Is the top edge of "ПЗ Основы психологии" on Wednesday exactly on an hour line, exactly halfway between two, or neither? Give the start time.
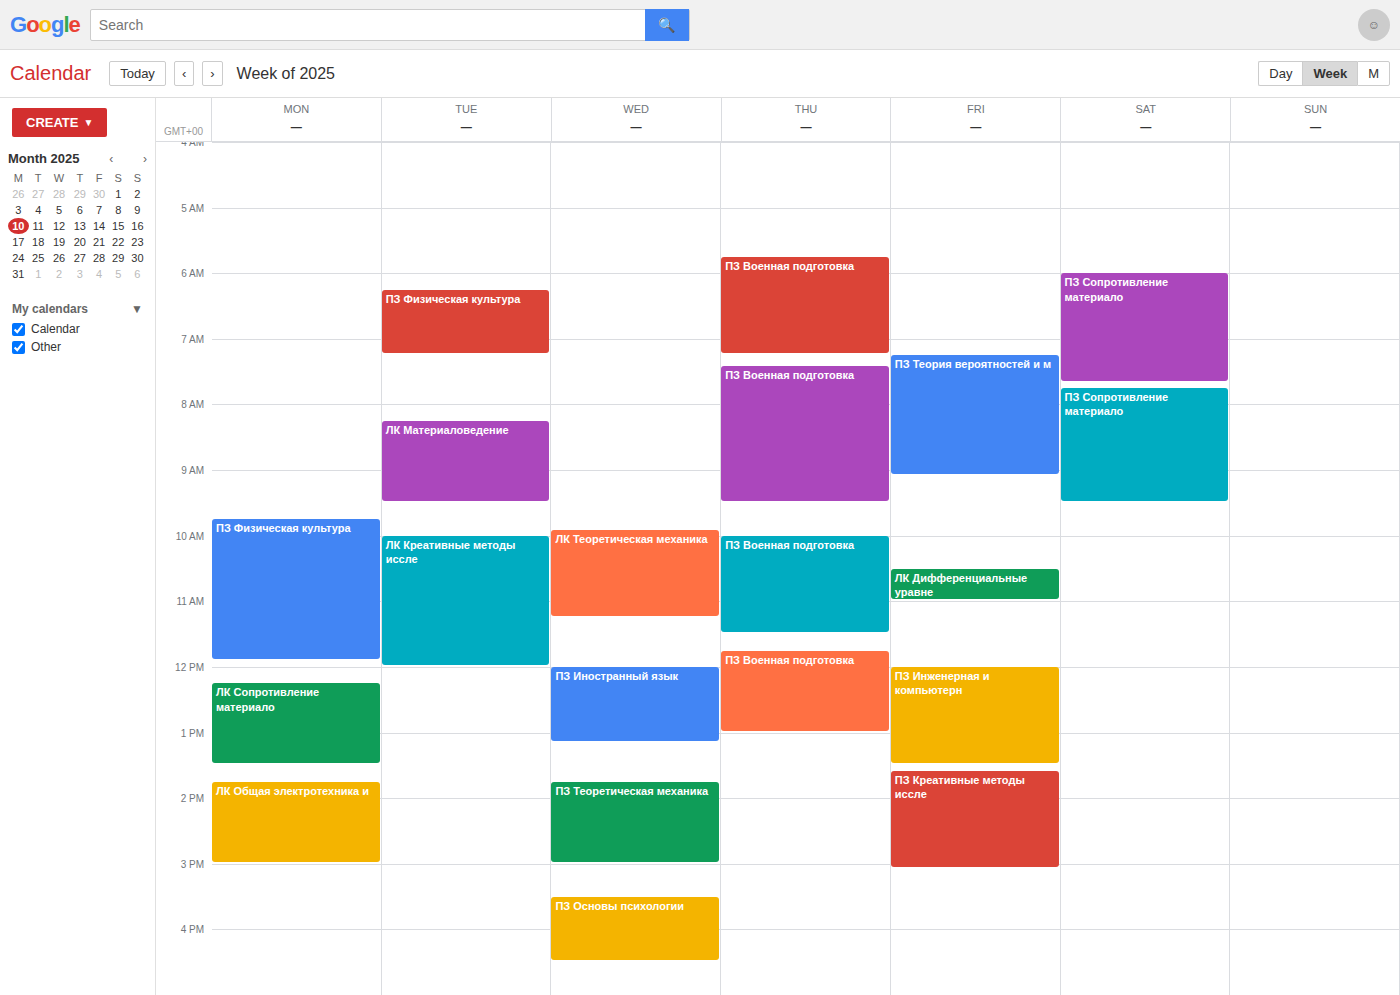
3:30 PM -- halfway between the 3 PM and 4 PM lines.